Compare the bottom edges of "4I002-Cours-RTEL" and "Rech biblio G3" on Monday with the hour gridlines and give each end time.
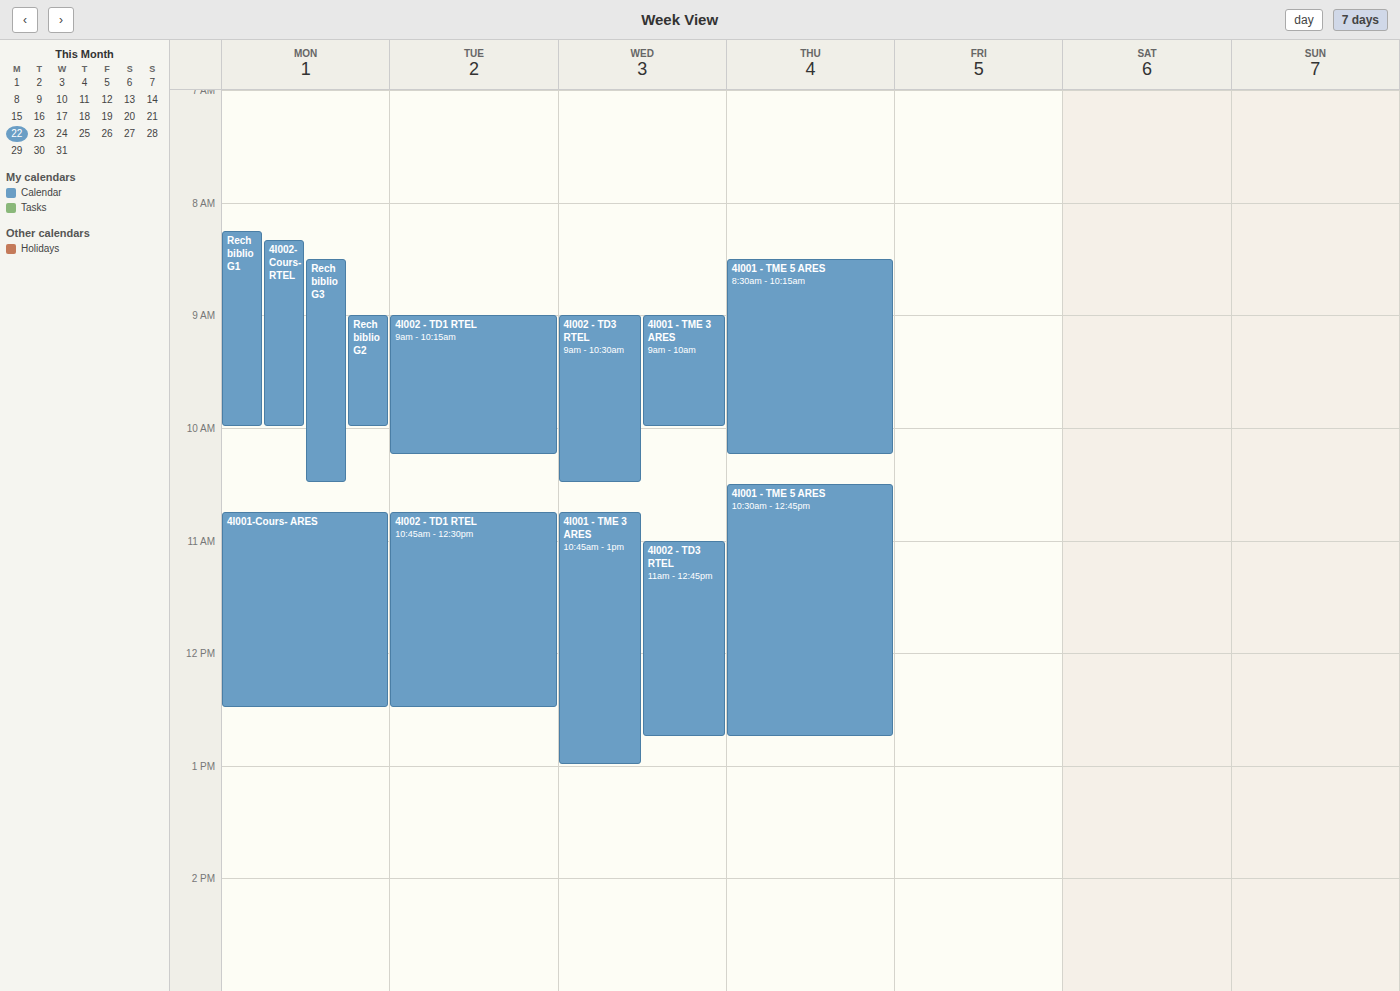
"4I002-Cours-RTEL": 10:00 AM, exactly on the 10 AM line. "Rech biblio G3": 10:30 AM, halfway between the 10 AM and 11 AM lines.